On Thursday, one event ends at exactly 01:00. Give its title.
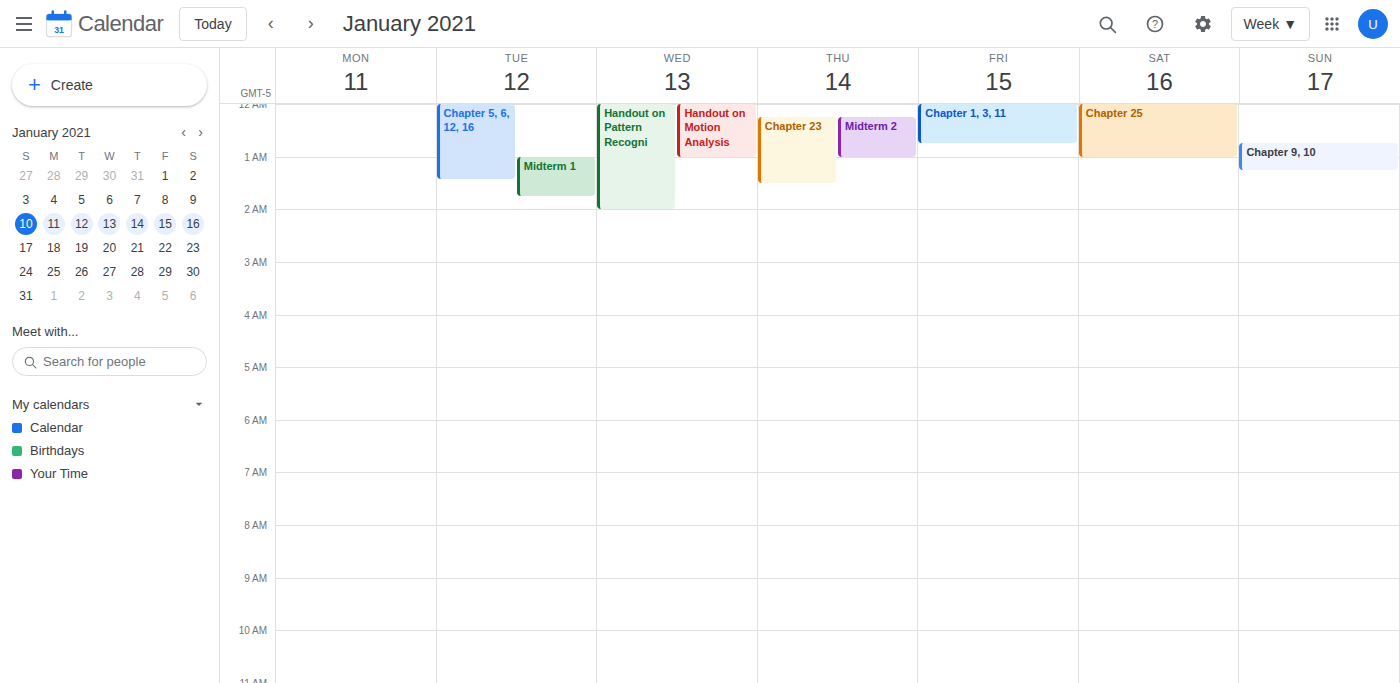
"Midterm 2"